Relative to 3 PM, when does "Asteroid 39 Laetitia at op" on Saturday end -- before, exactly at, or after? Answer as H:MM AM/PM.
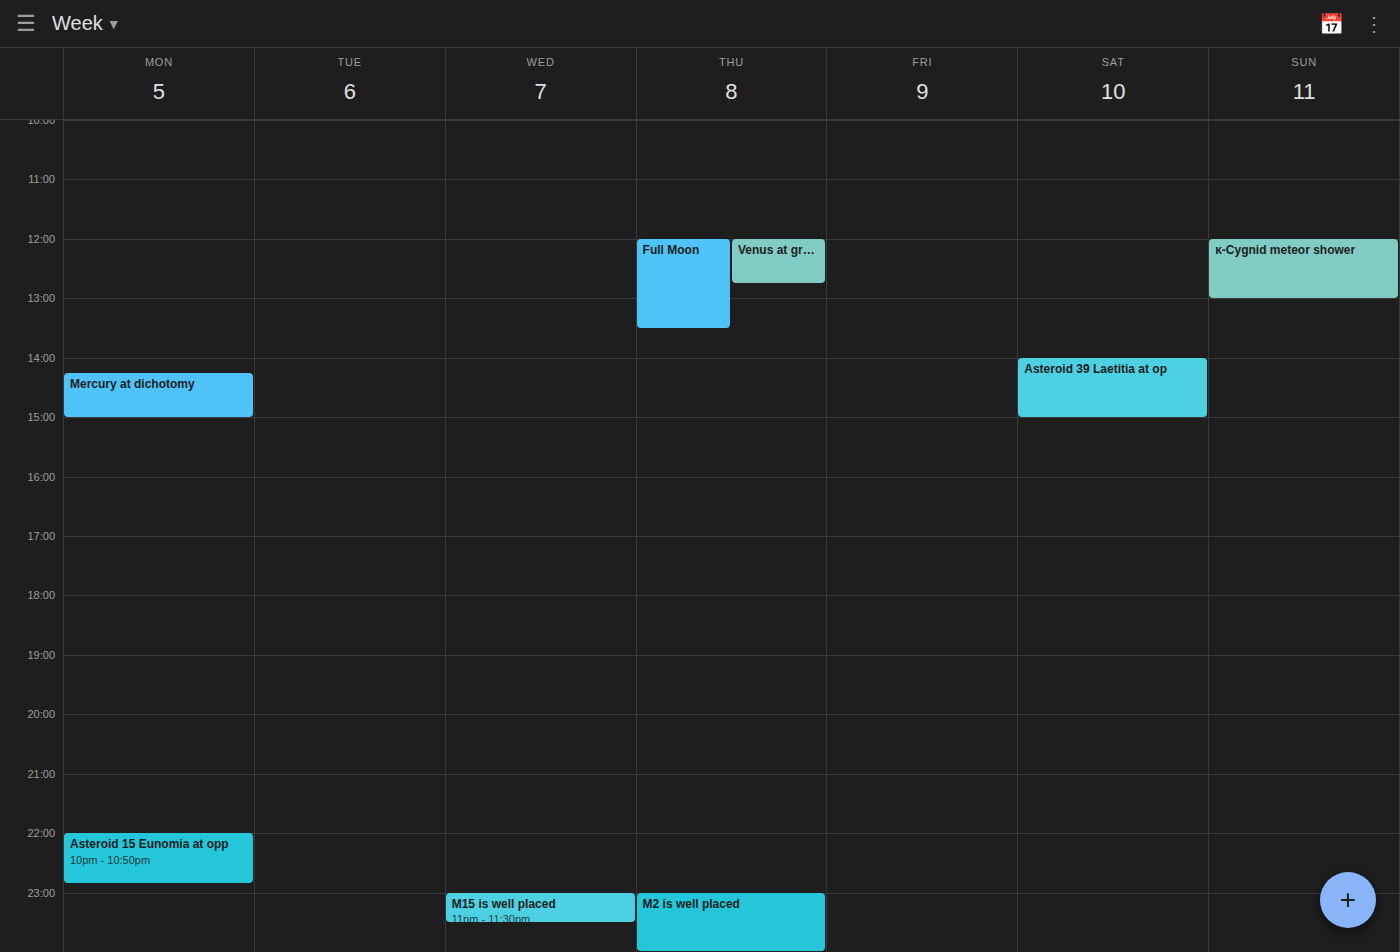
3:00 PM -- exactly at 3 PM, on the 3 PM line.